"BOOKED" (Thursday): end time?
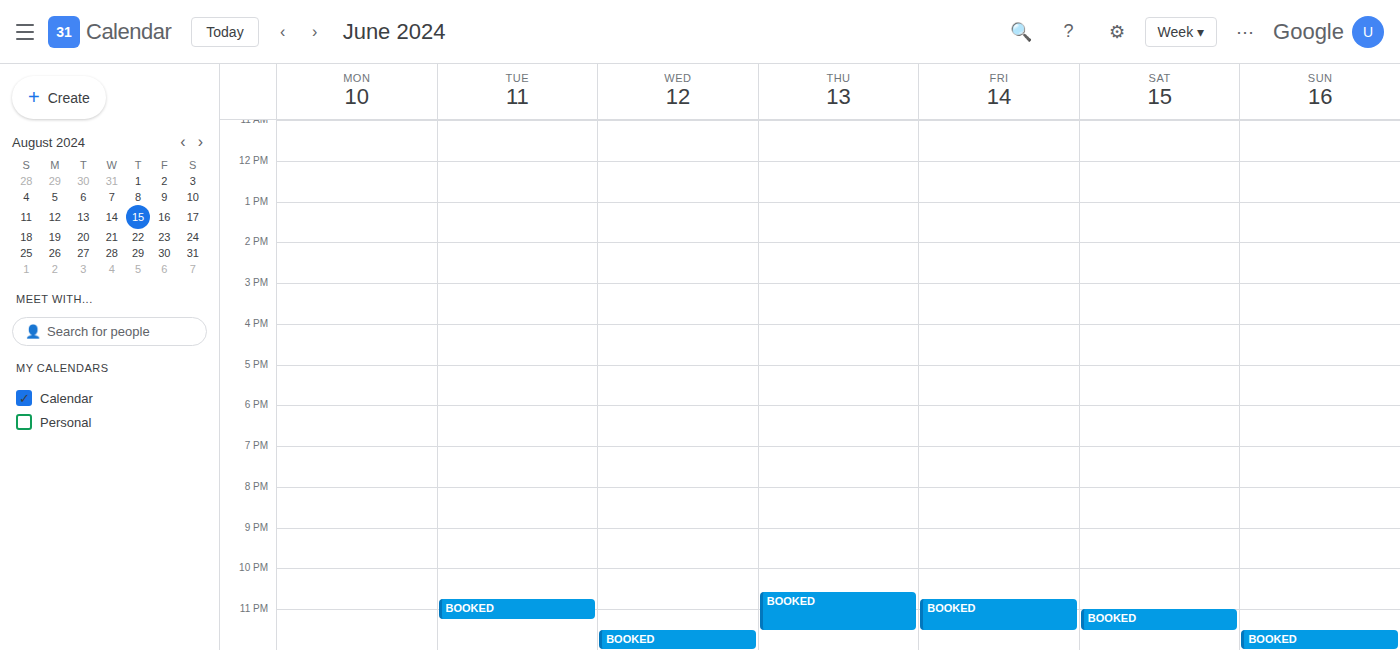
11:30 PM